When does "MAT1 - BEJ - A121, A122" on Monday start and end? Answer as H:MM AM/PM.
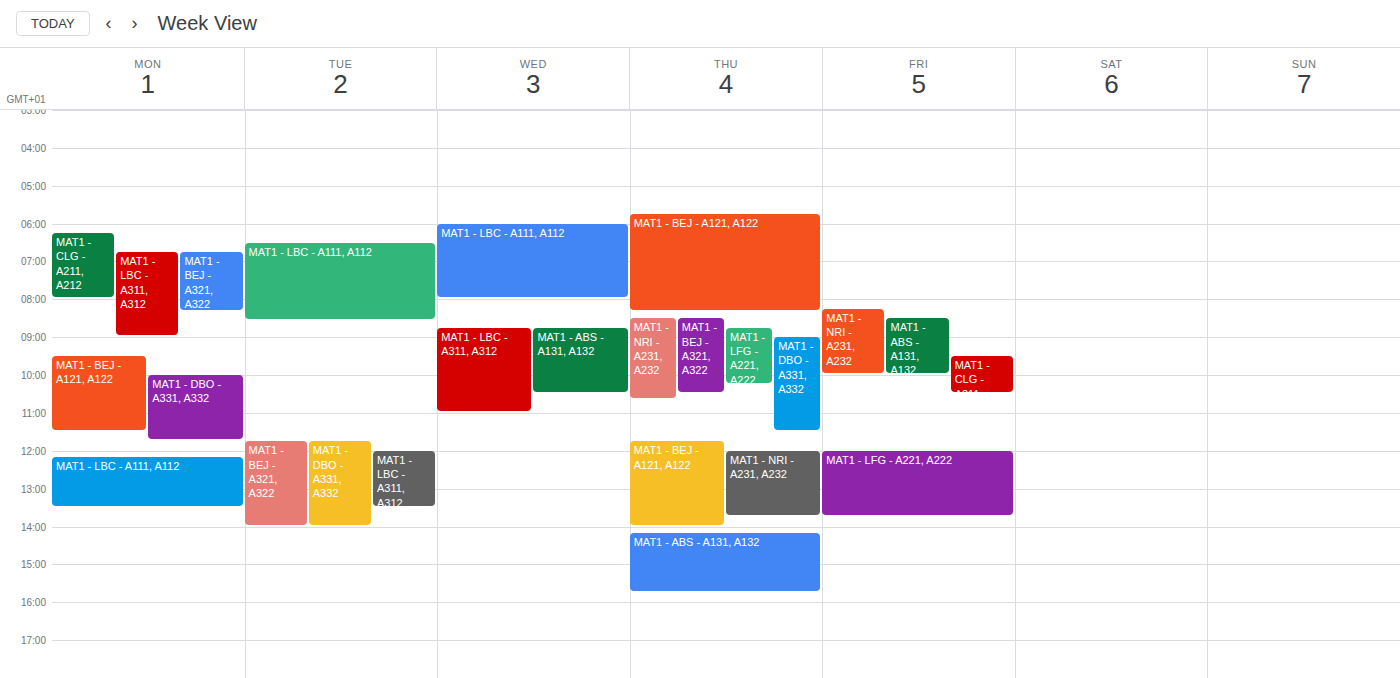
9:30 AM to 11:30 AM